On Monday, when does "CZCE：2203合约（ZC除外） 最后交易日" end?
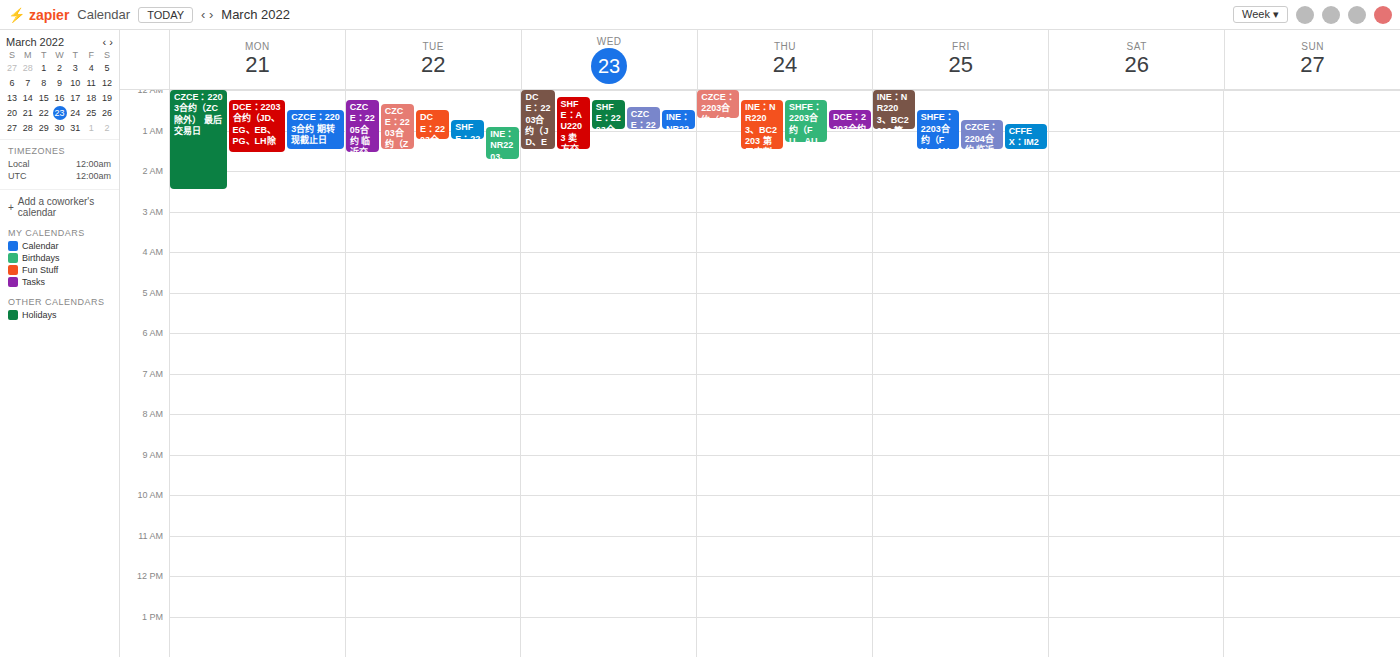
02:30